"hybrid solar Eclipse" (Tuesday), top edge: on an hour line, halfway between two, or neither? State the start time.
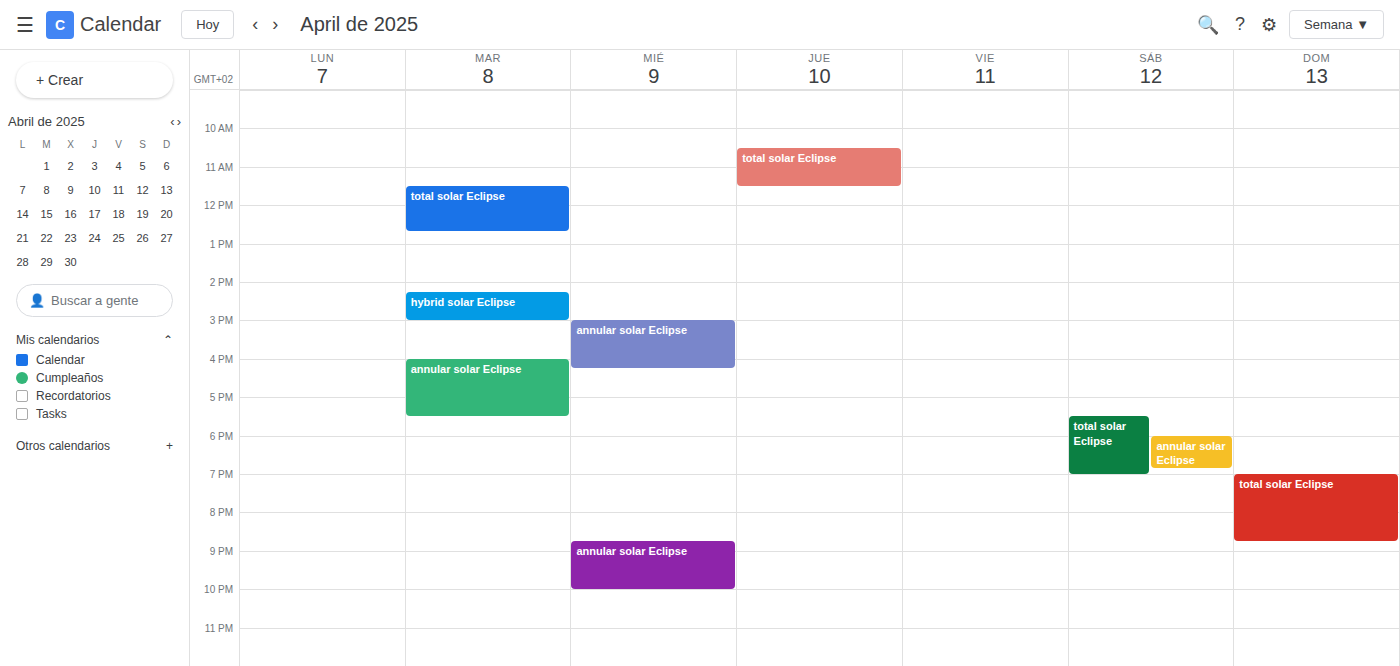
14:15 -- neither: a quarter of the way from the 14:00 line to the 15:00 line.